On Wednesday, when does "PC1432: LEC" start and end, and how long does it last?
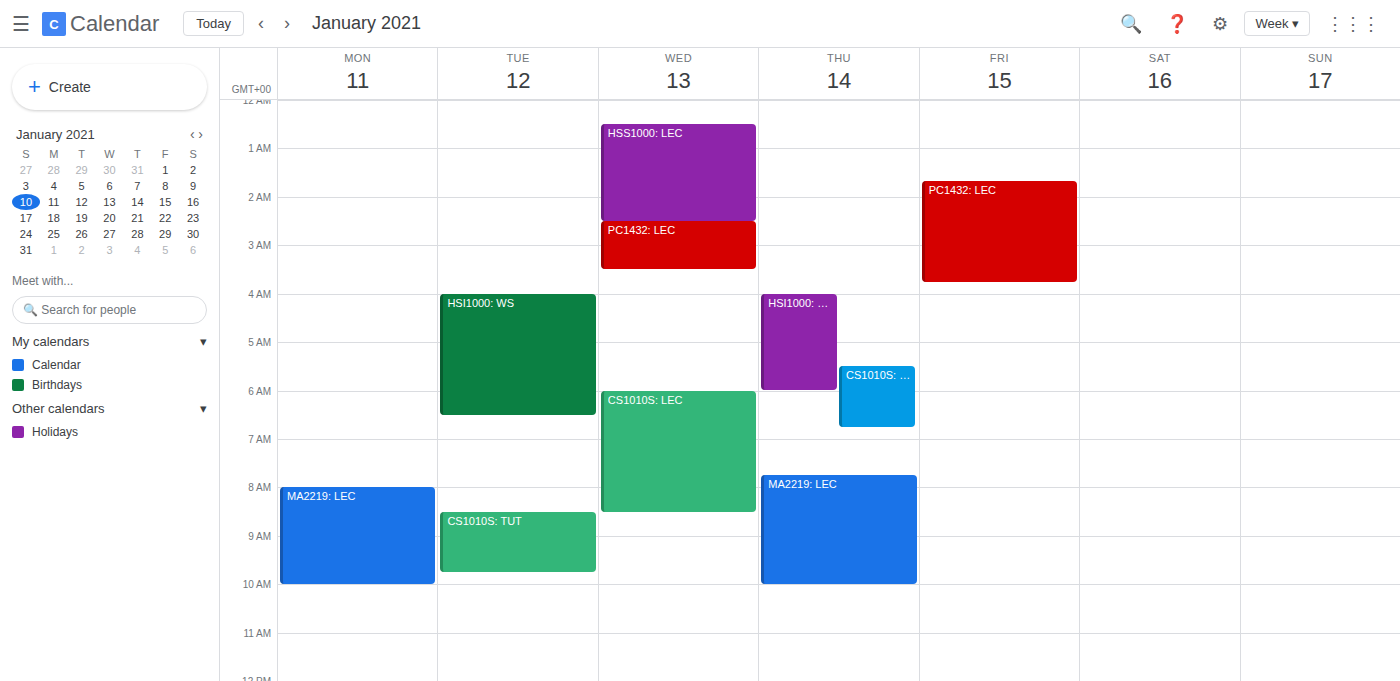
2:30 AM to 3:30 AM, 1 hour